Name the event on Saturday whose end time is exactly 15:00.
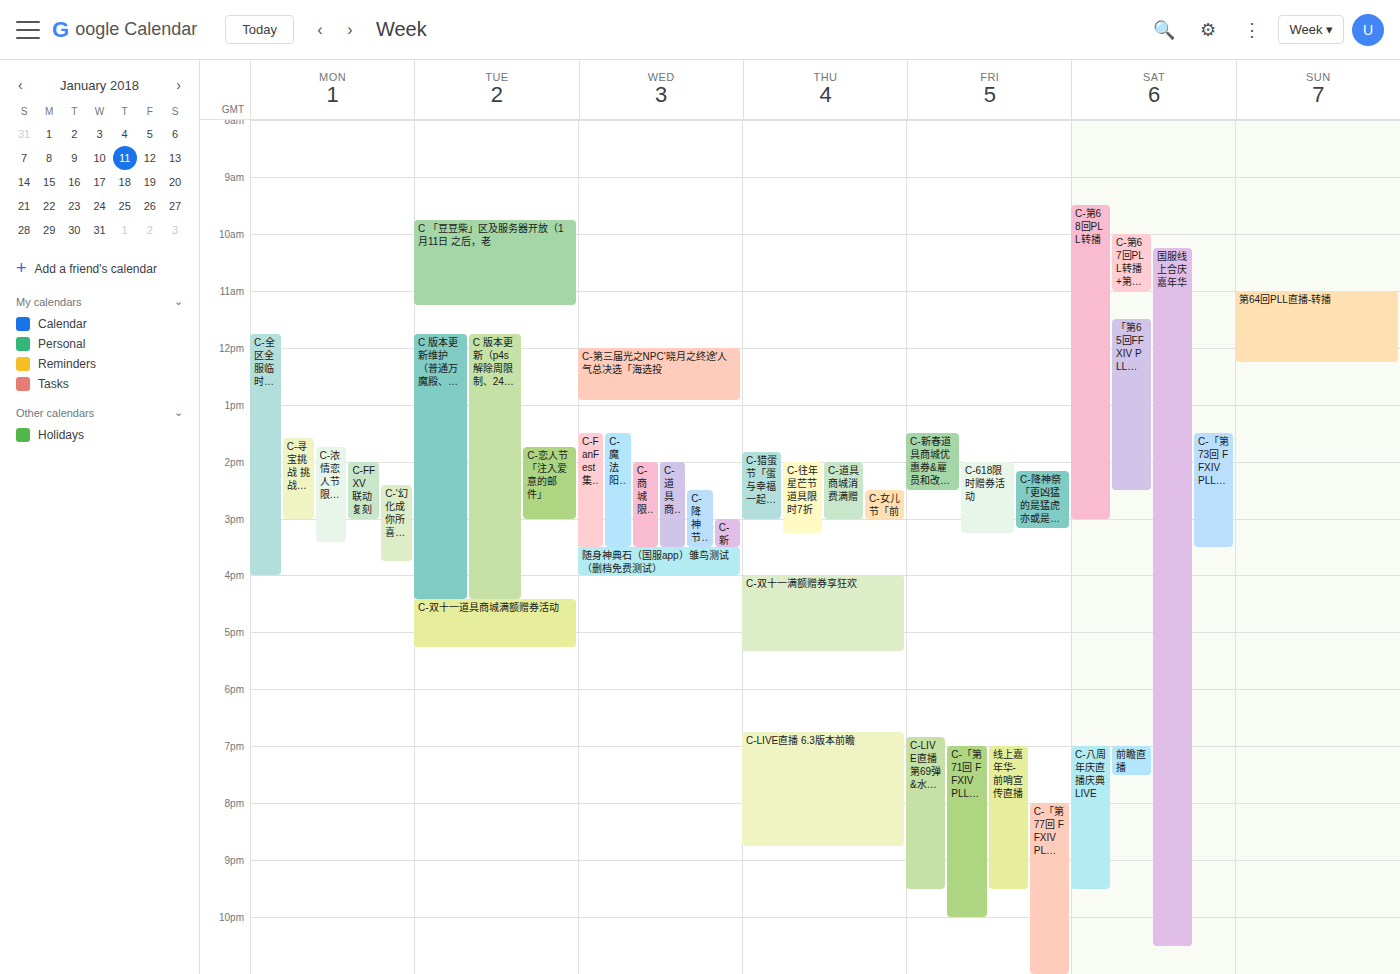
"C-第68回PLL转播"